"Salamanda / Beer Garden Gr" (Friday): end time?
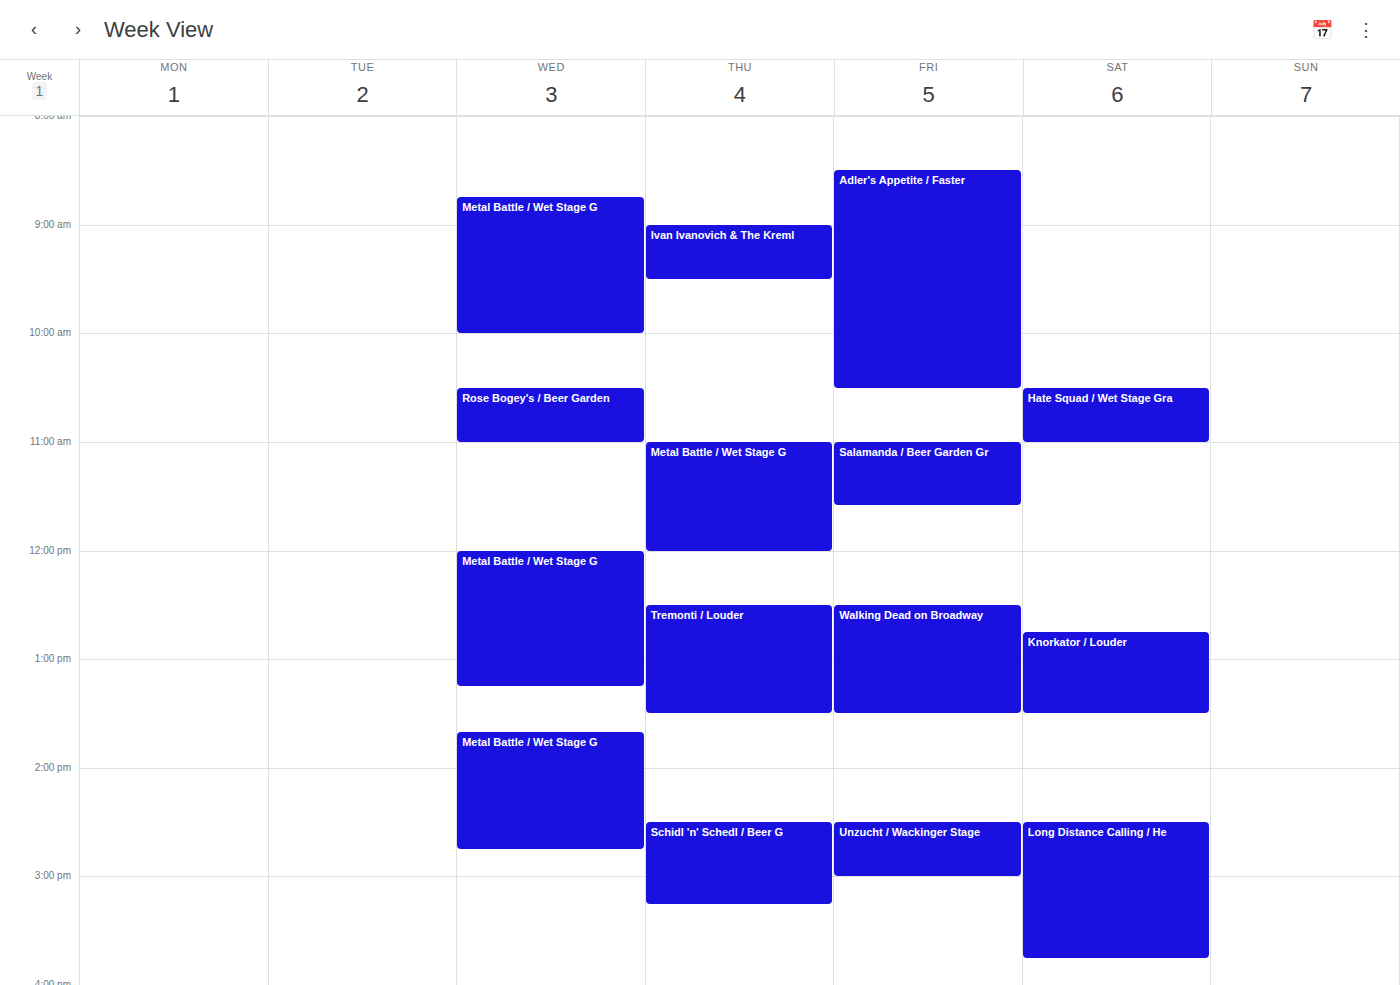
11:35 AM